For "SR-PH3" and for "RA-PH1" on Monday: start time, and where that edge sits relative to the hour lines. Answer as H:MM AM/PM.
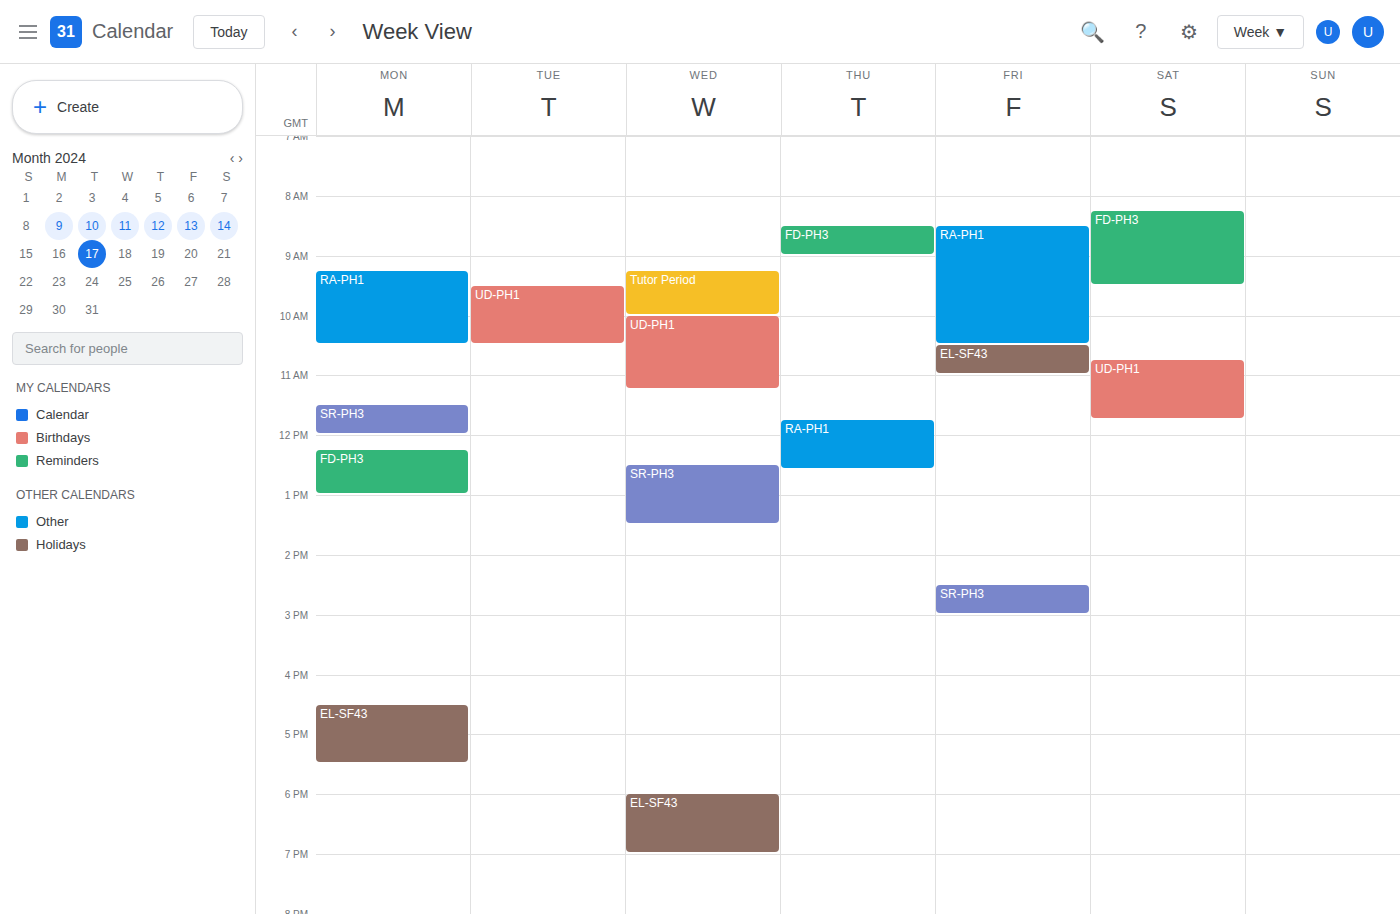
"SR-PH3": 11:30 AM, halfway between the 11 AM and 12 PM lines. "RA-PH1": 9:15 AM, neither: a quarter of the way from the 9 AM line to the 10 AM line.